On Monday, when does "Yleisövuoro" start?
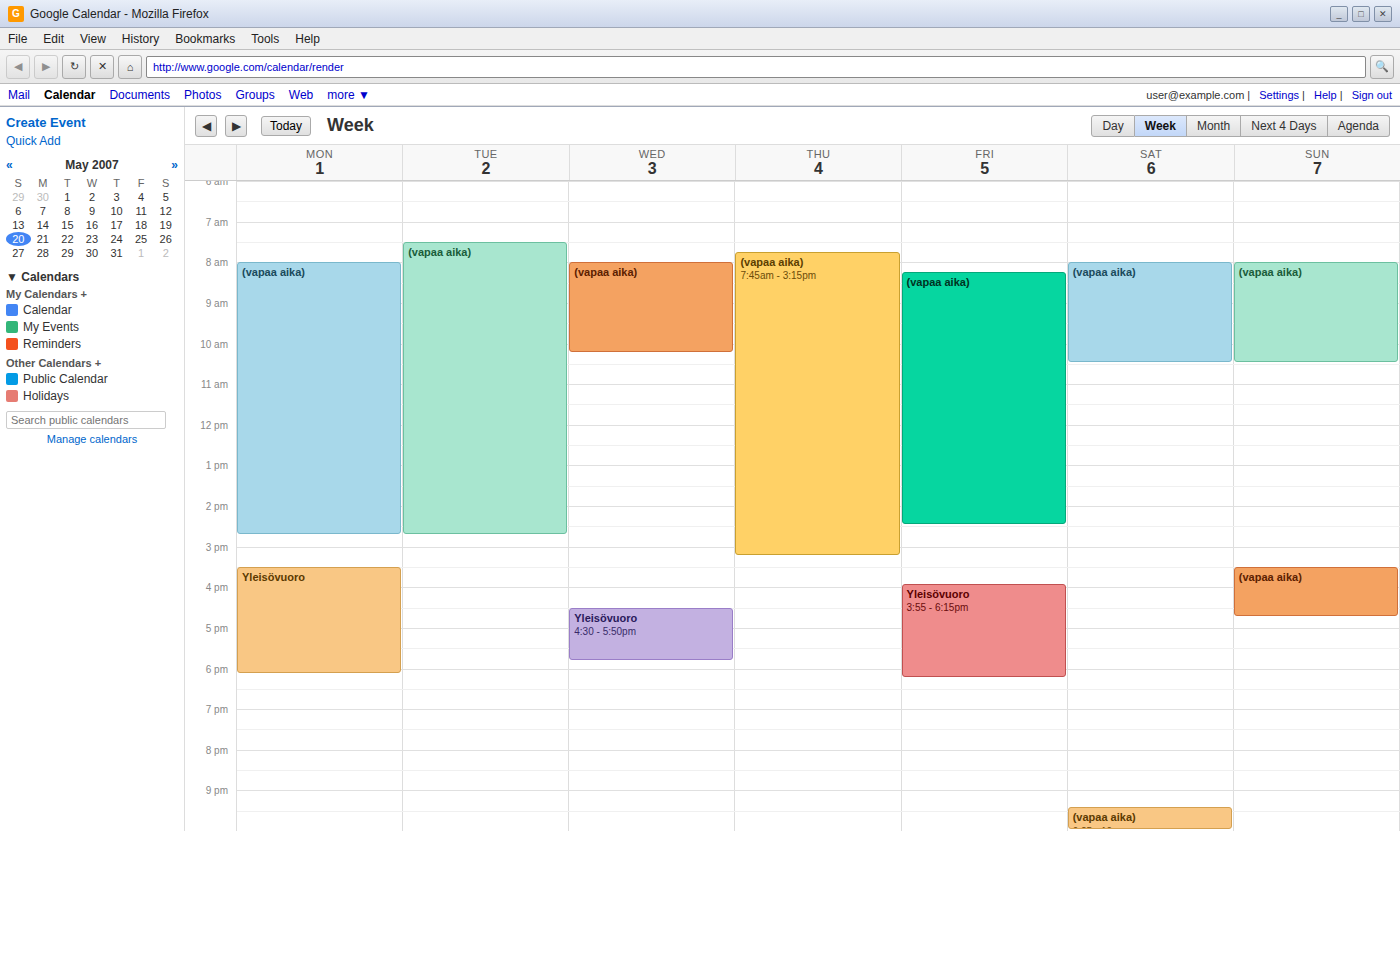
3:30 PM